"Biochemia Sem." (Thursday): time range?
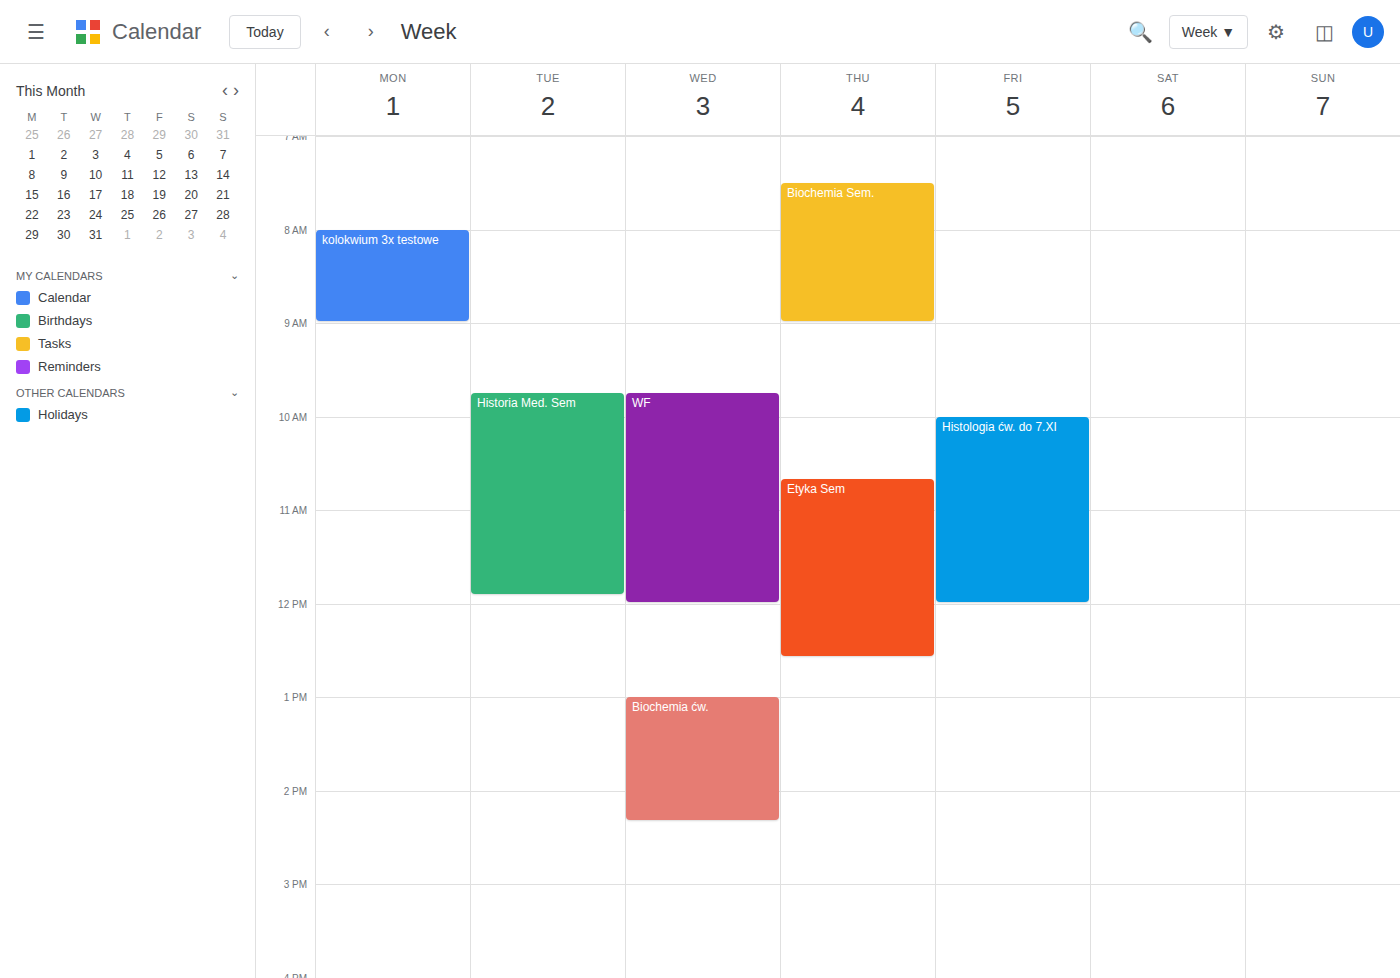
7:30 AM to 9:00 AM